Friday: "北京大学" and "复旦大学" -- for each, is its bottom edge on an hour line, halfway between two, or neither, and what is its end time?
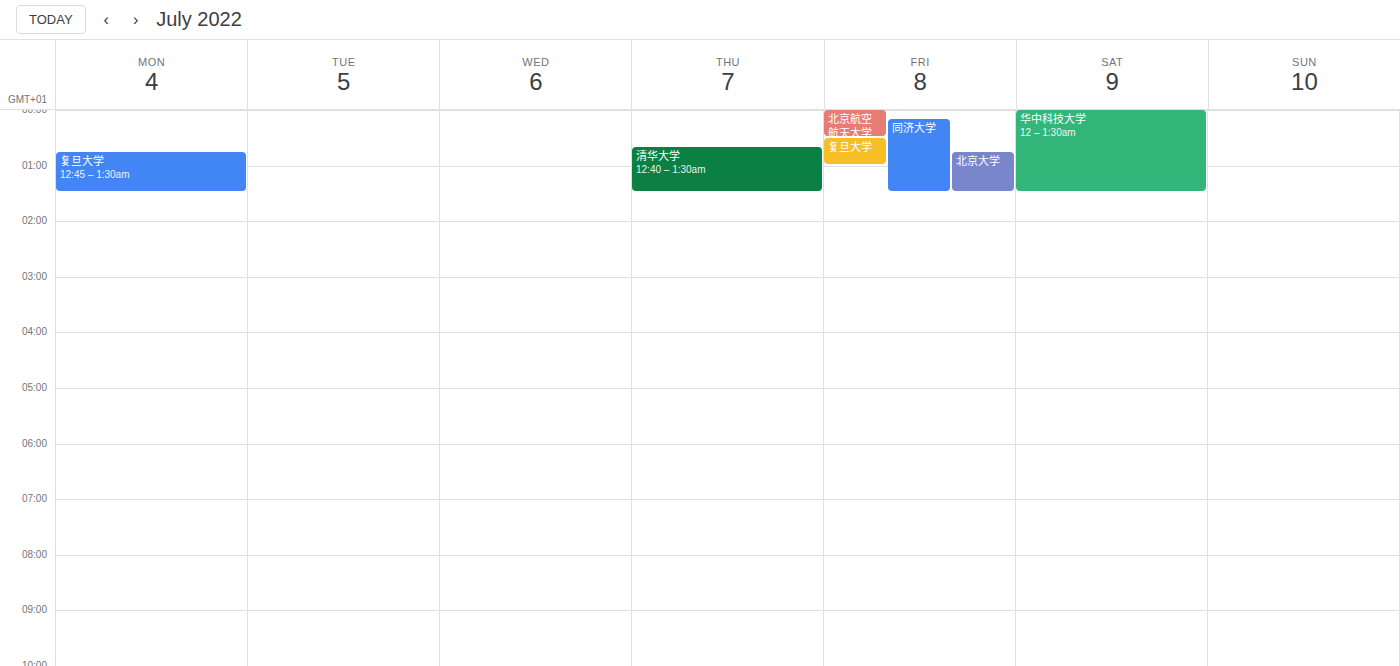
"北京大学": 1:30 AM, halfway between the 1 AM and 2 AM lines. "复旦大学": 1:00 AM, exactly on the 1 AM line.